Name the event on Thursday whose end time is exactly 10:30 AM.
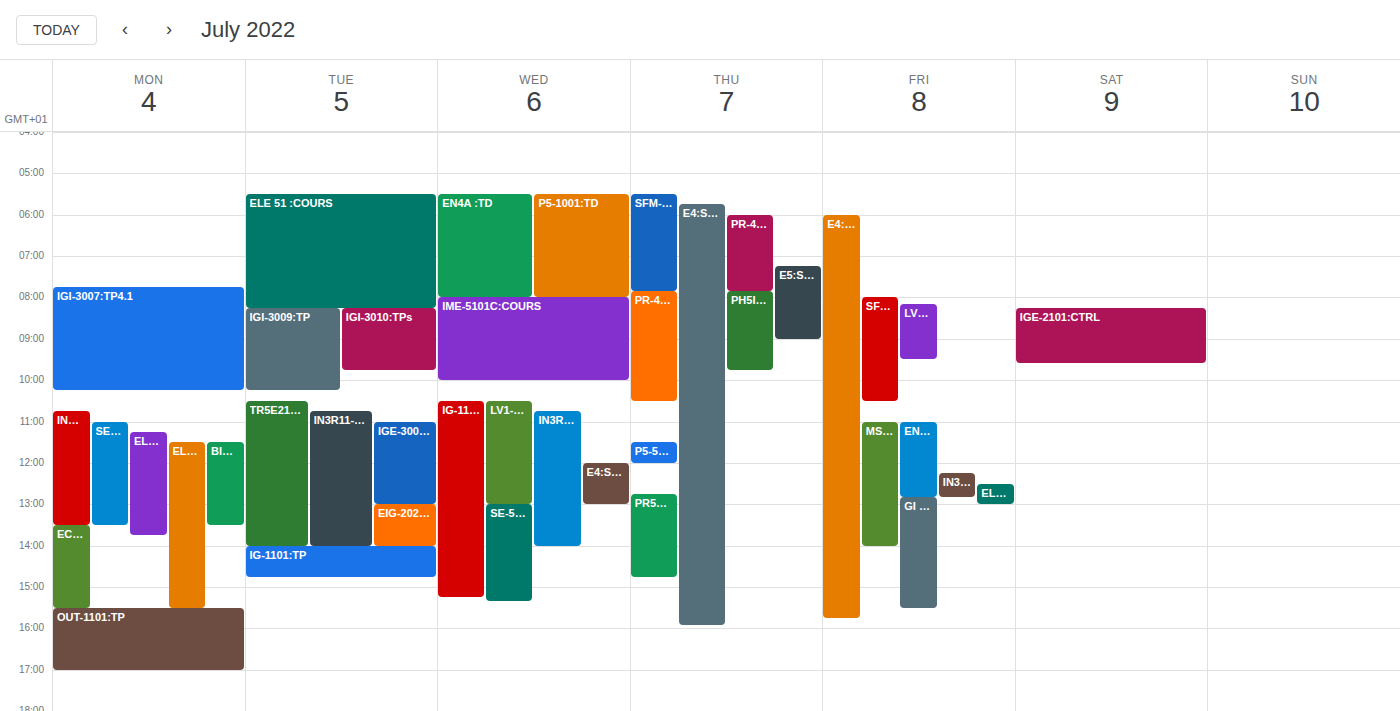
"PR-4106:PERS"